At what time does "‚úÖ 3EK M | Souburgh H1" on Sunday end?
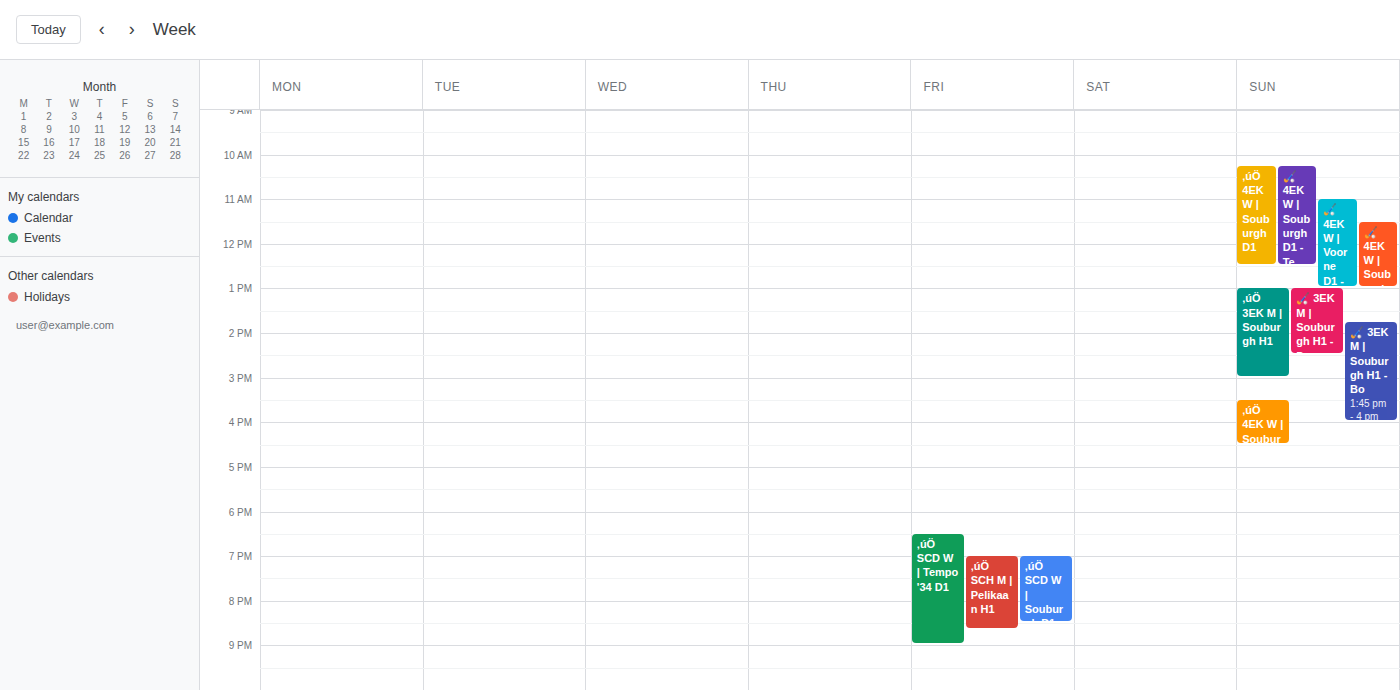
3:00 PM